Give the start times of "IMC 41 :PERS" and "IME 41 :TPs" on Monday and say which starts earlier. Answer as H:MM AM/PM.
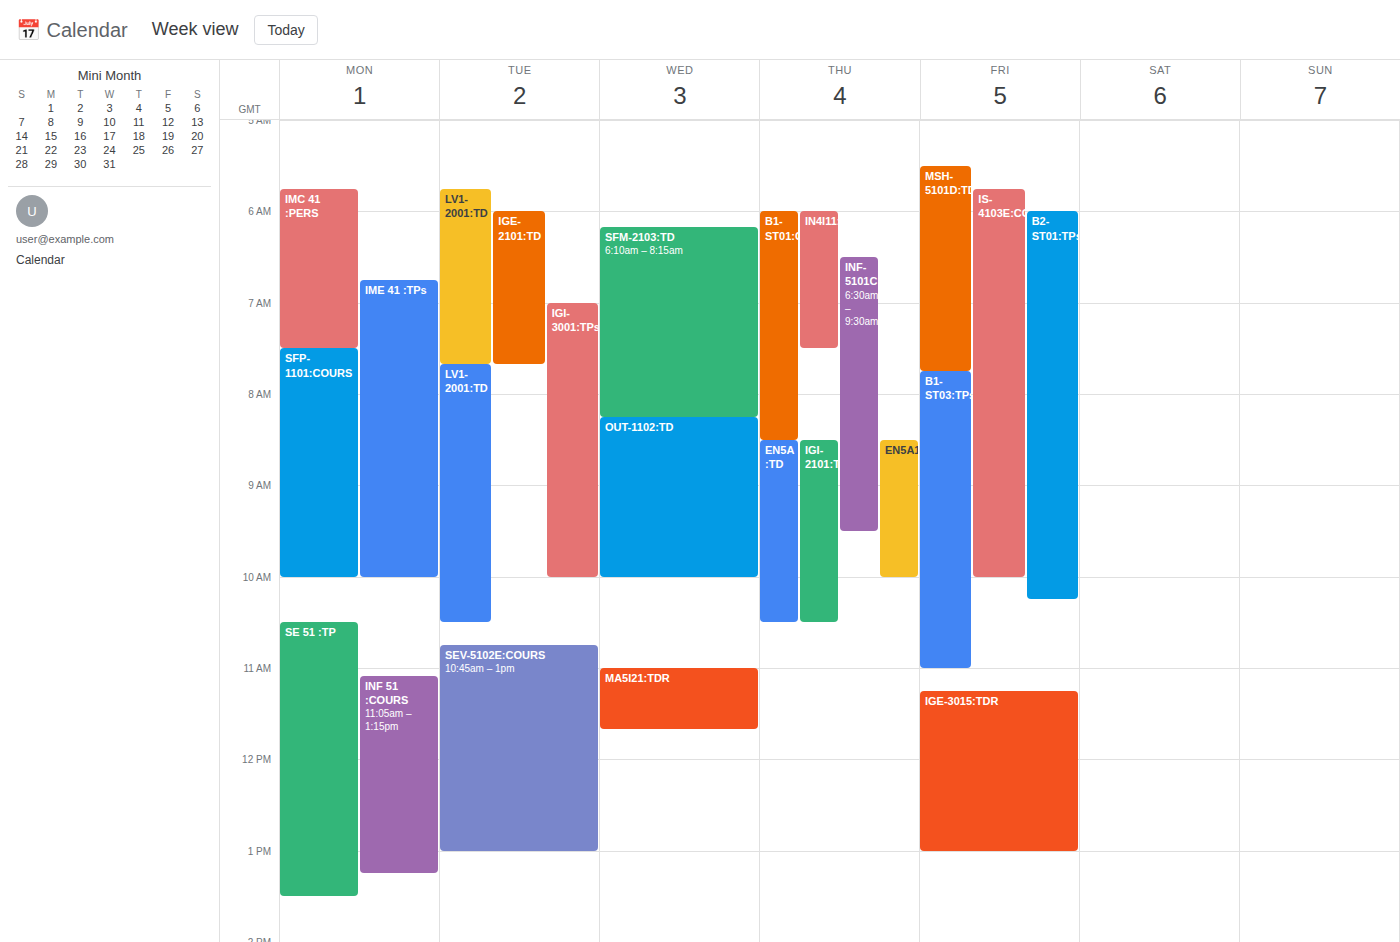
"IMC 41 :PERS" 5:45 AM; "IME 41 :TPs" 6:45 AM.